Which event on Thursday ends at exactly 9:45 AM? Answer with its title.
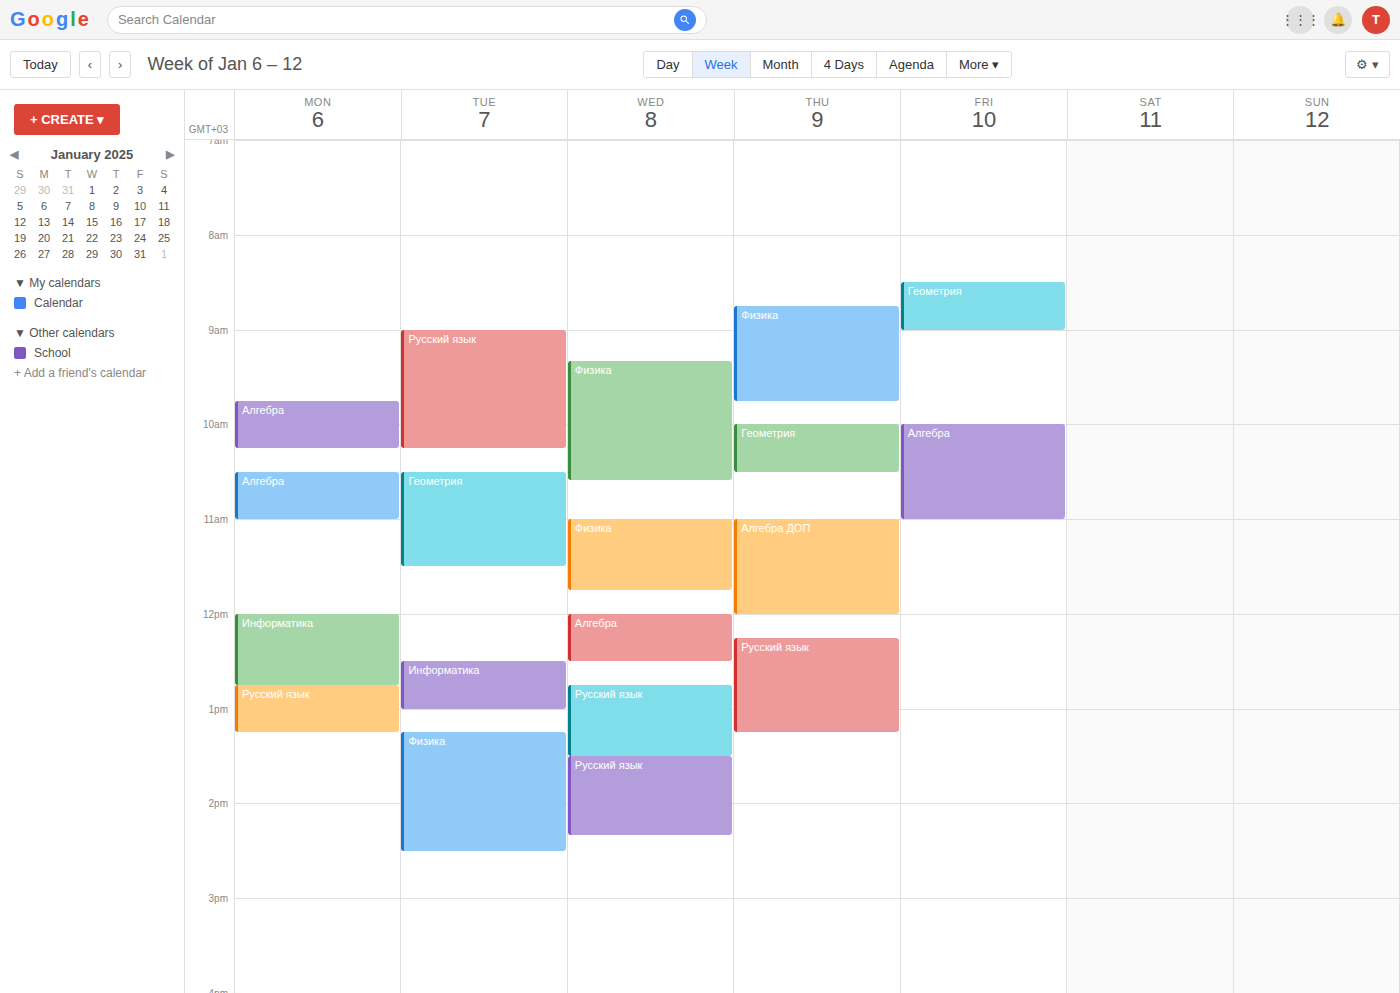
"Физика"